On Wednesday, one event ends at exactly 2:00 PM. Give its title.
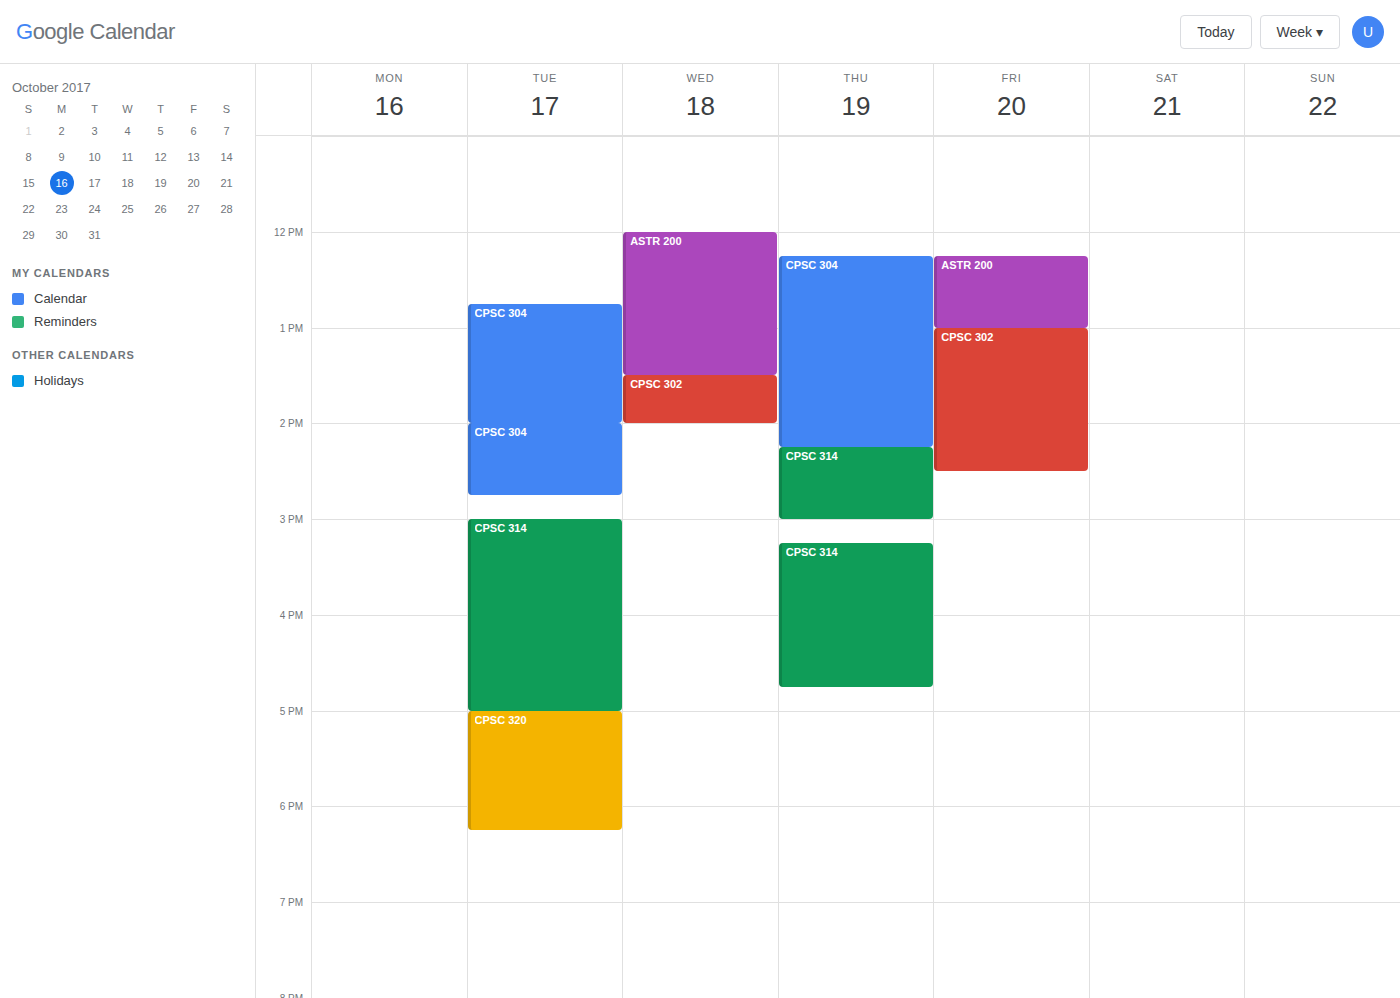
"CPSC 302"